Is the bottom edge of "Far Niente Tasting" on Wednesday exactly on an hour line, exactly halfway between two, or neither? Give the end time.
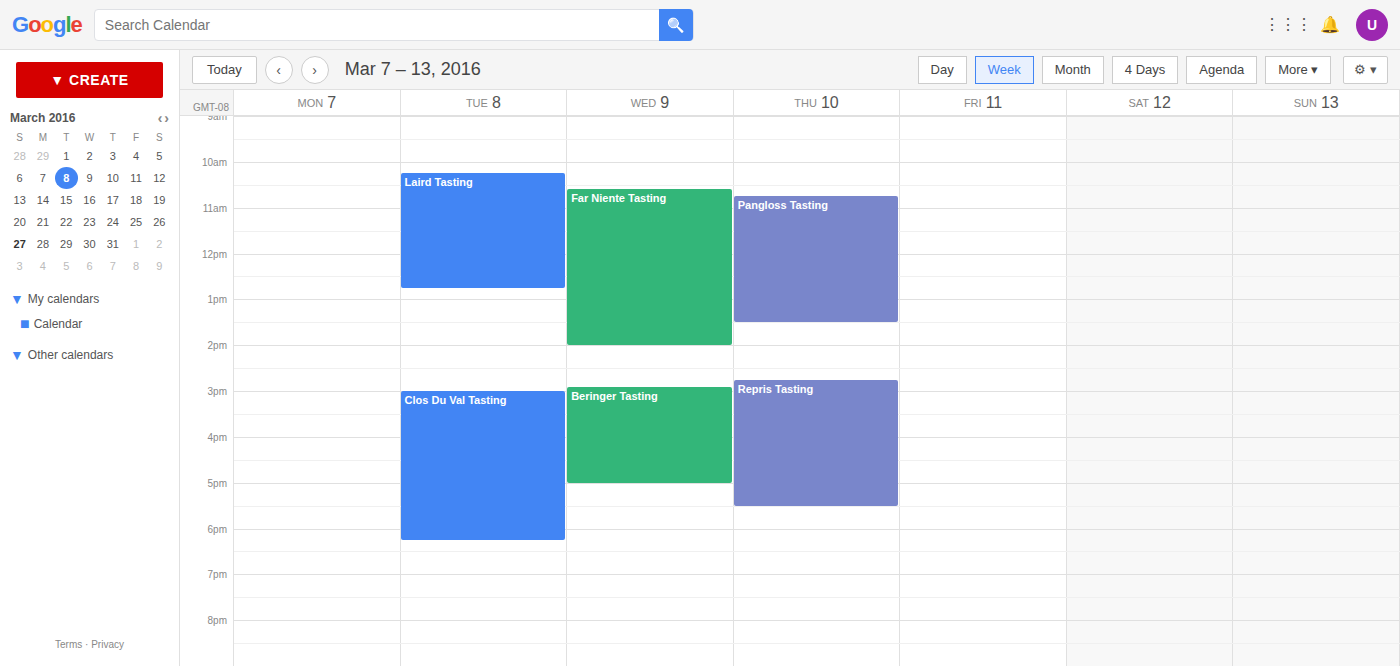
2:00 PM -- exactly on the 2 PM line.